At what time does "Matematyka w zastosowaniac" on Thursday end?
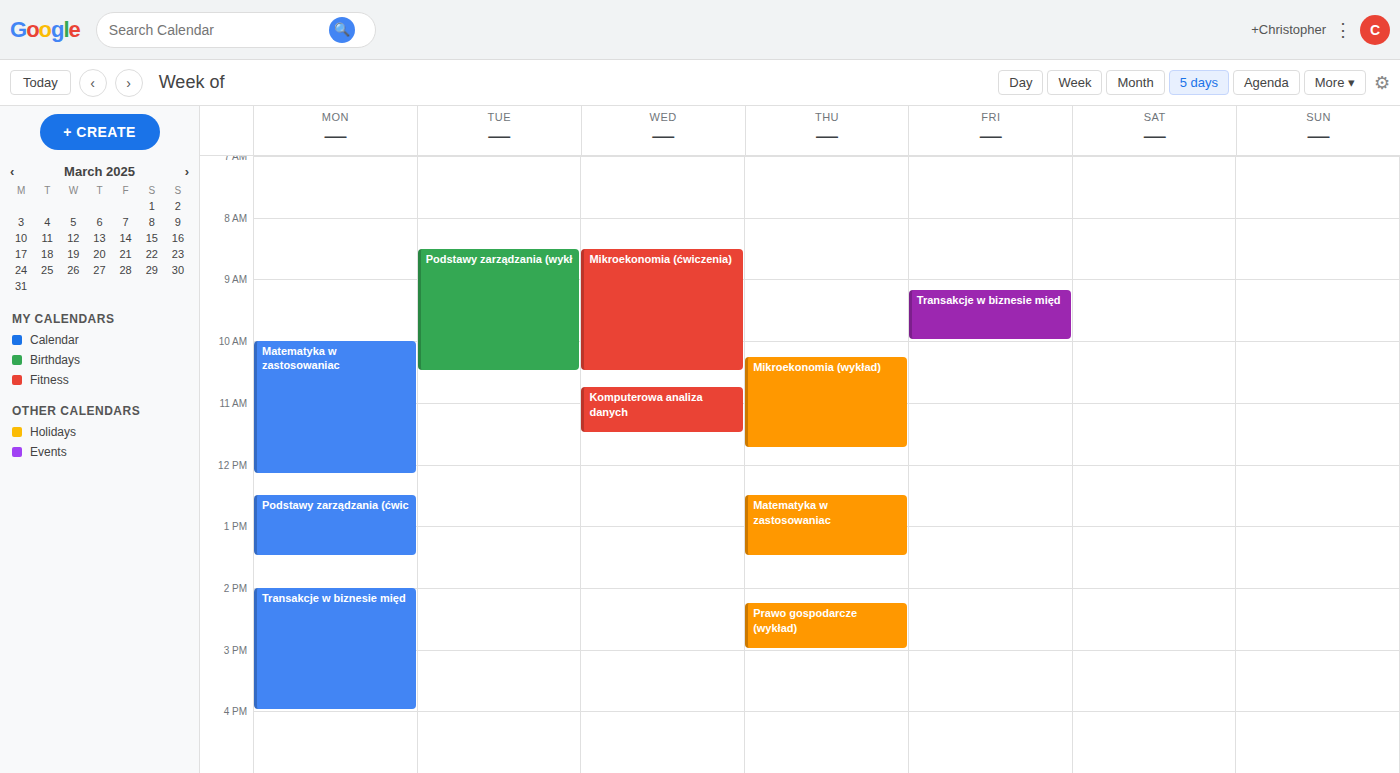
1:30 PM